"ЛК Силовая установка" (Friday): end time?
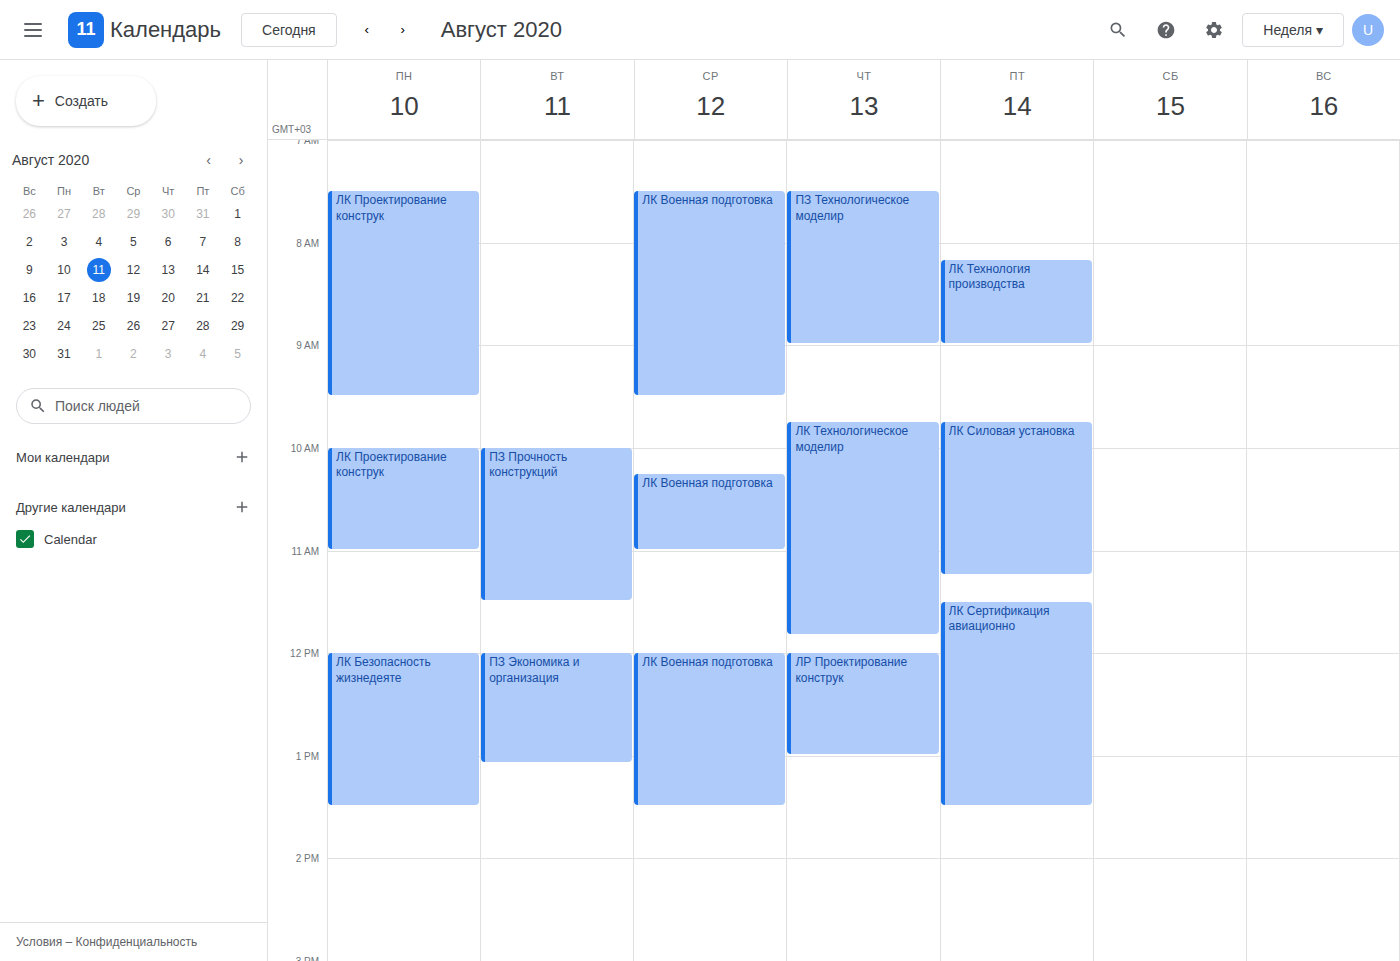
11:15 AM